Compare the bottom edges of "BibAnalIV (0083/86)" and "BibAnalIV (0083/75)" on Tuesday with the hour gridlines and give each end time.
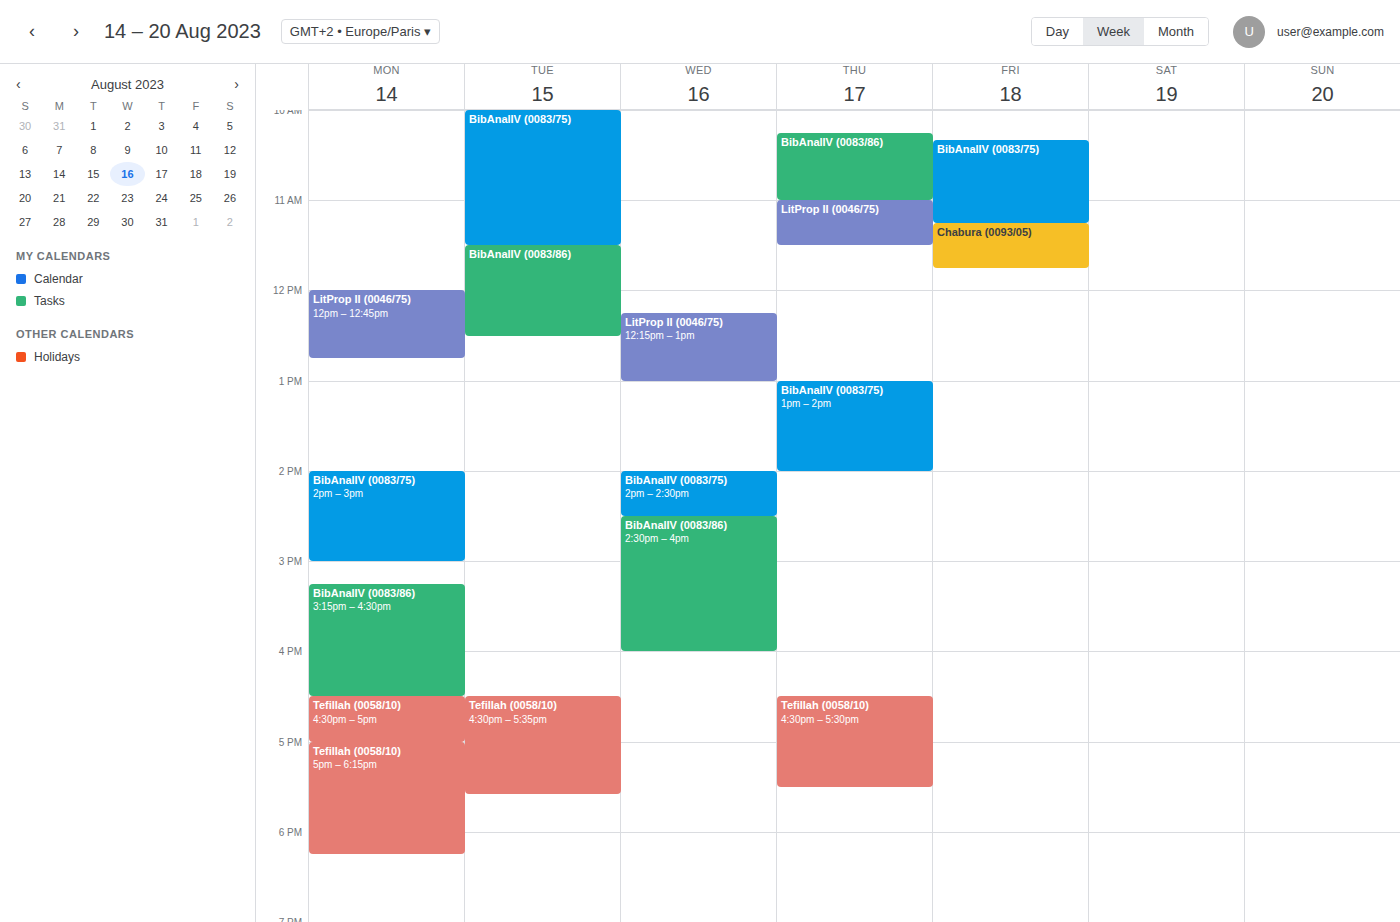
"BibAnalIV (0083/86)": 12:30 PM, halfway between the 12 PM and 1 PM lines. "BibAnalIV (0083/75)": 11:30 AM, halfway between the 11 AM and 12 PM lines.